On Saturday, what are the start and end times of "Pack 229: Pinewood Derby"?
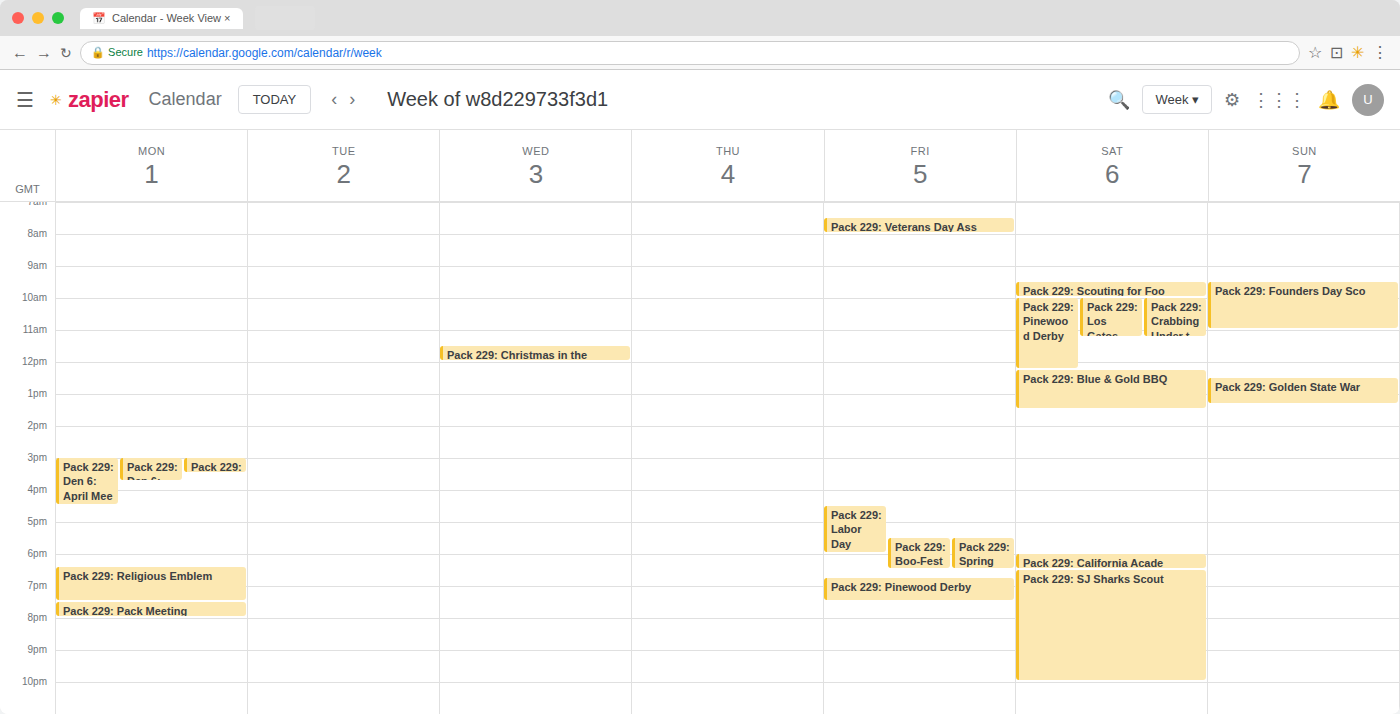
10:00 AM to 12:15 PM